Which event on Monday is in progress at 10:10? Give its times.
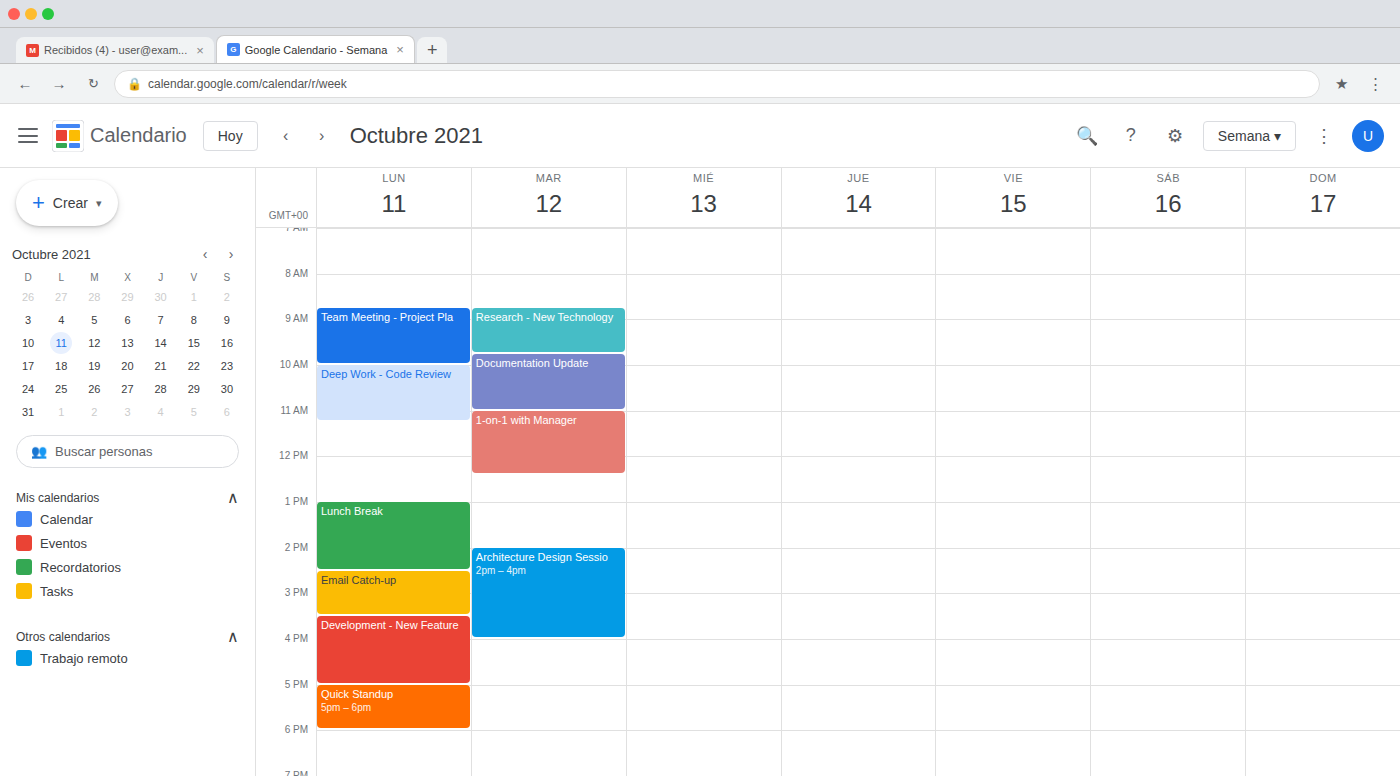
"Deep Work - Code Review", 10:00 to 11:15